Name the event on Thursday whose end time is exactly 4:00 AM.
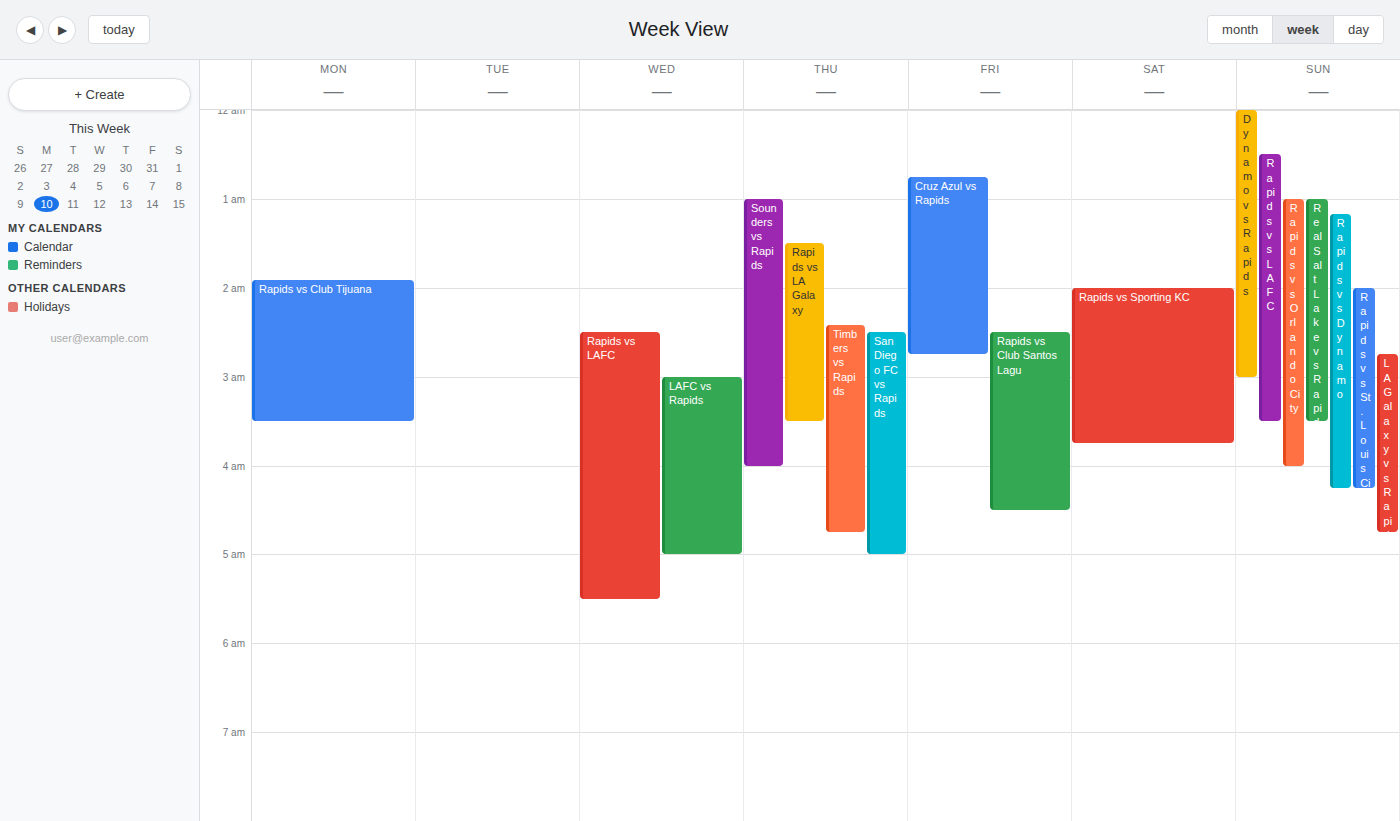
"Sounders vs Rapids"